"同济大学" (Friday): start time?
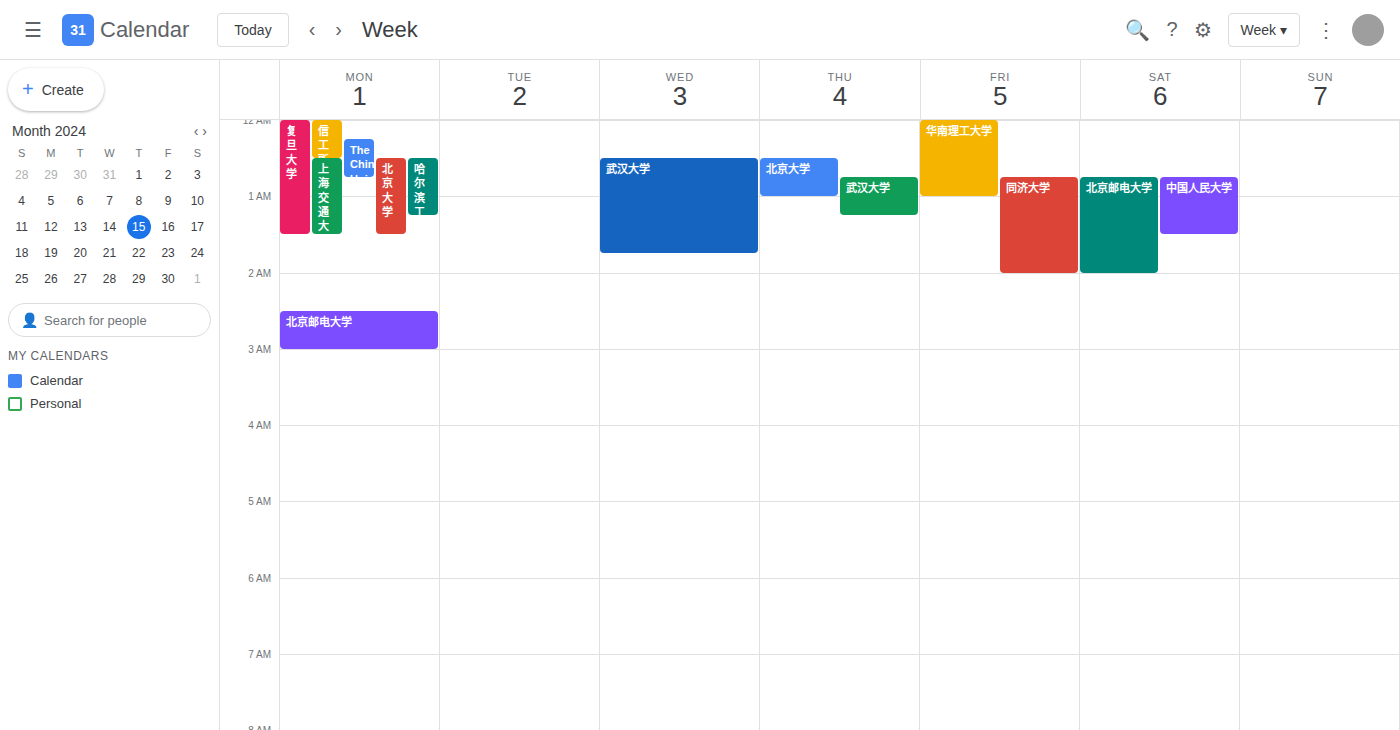
12:45 AM